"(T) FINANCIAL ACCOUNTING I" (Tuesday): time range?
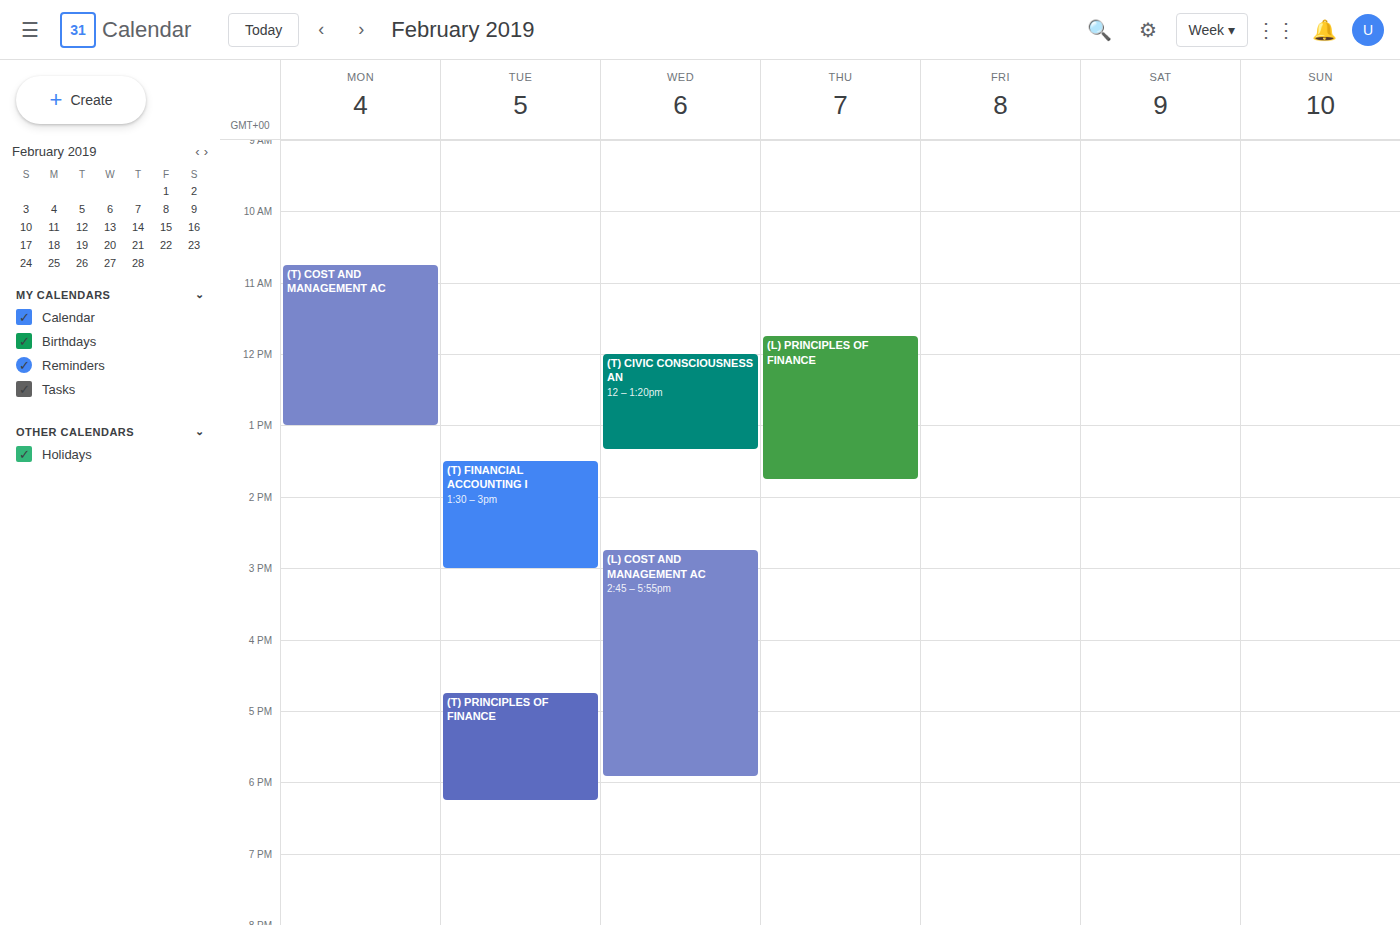
1:30 PM to 3:00 PM